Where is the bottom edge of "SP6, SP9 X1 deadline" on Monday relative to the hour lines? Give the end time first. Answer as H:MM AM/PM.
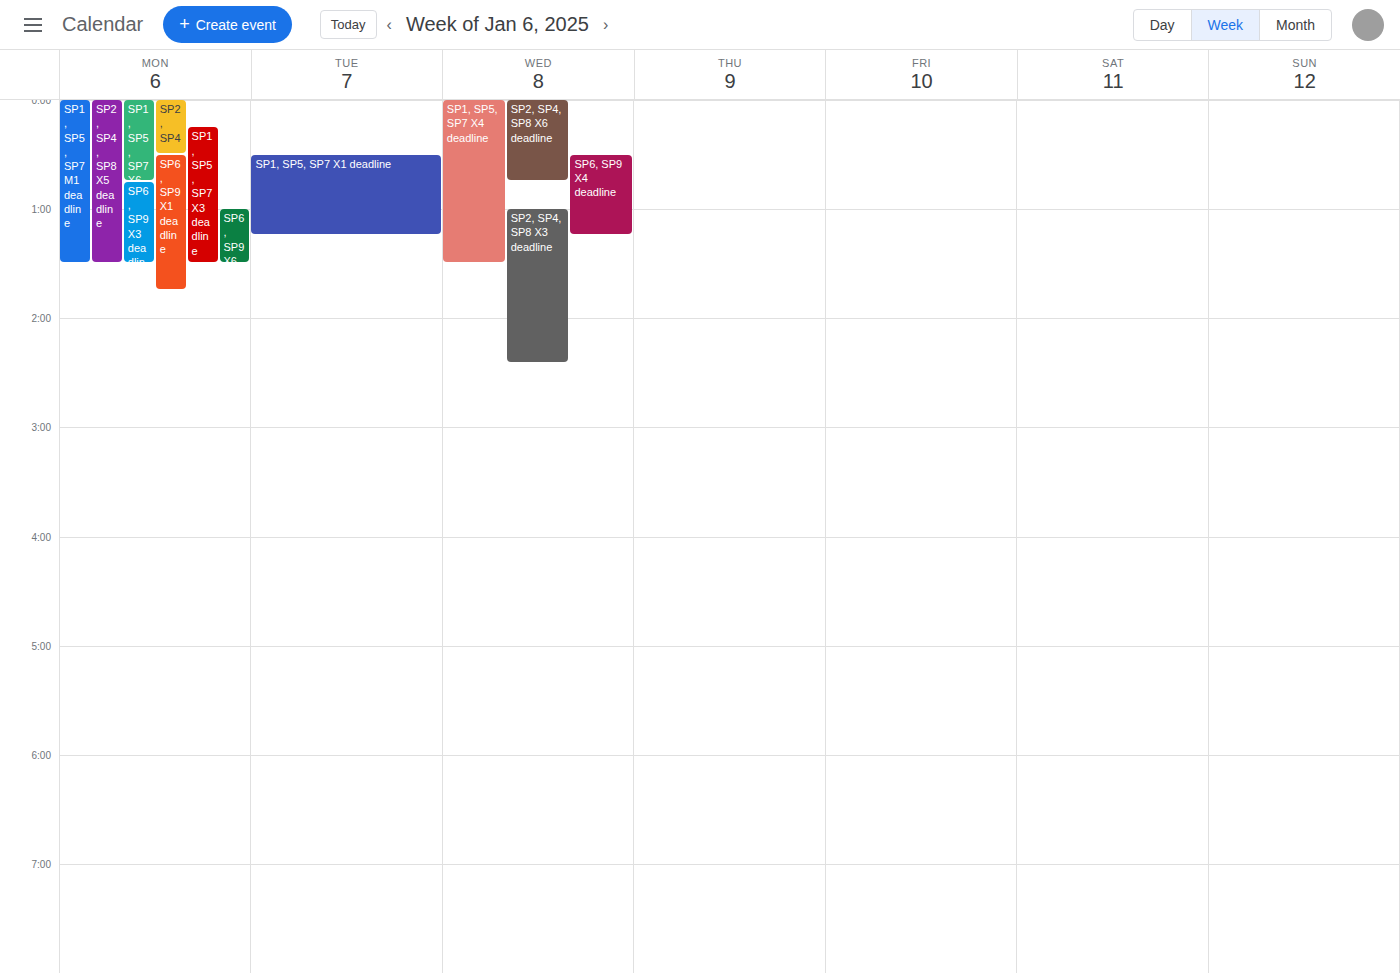
1:45 AM -- neither: three quarters of the way from the 1 AM line to the 2 AM line.